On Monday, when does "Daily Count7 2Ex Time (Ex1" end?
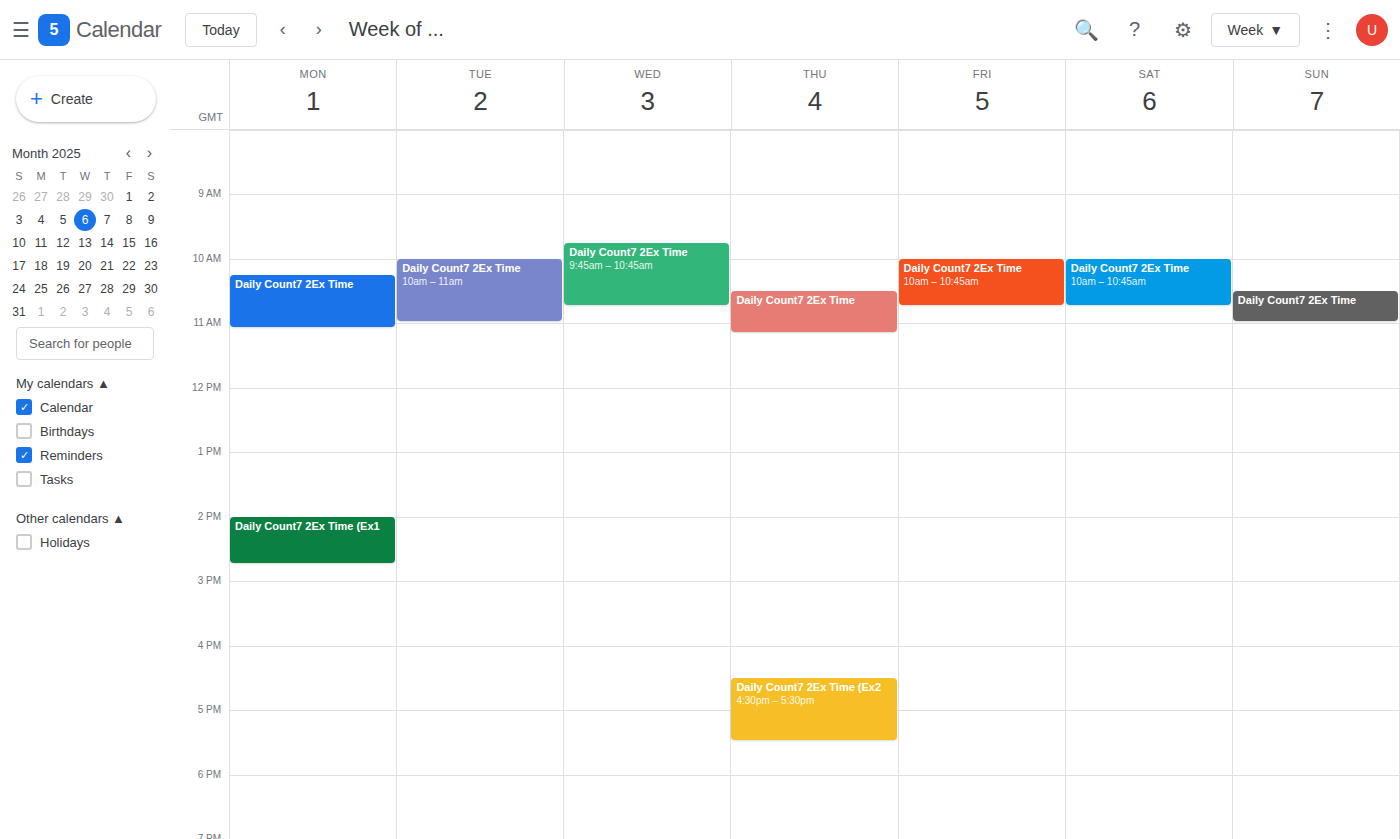
2:45 PM